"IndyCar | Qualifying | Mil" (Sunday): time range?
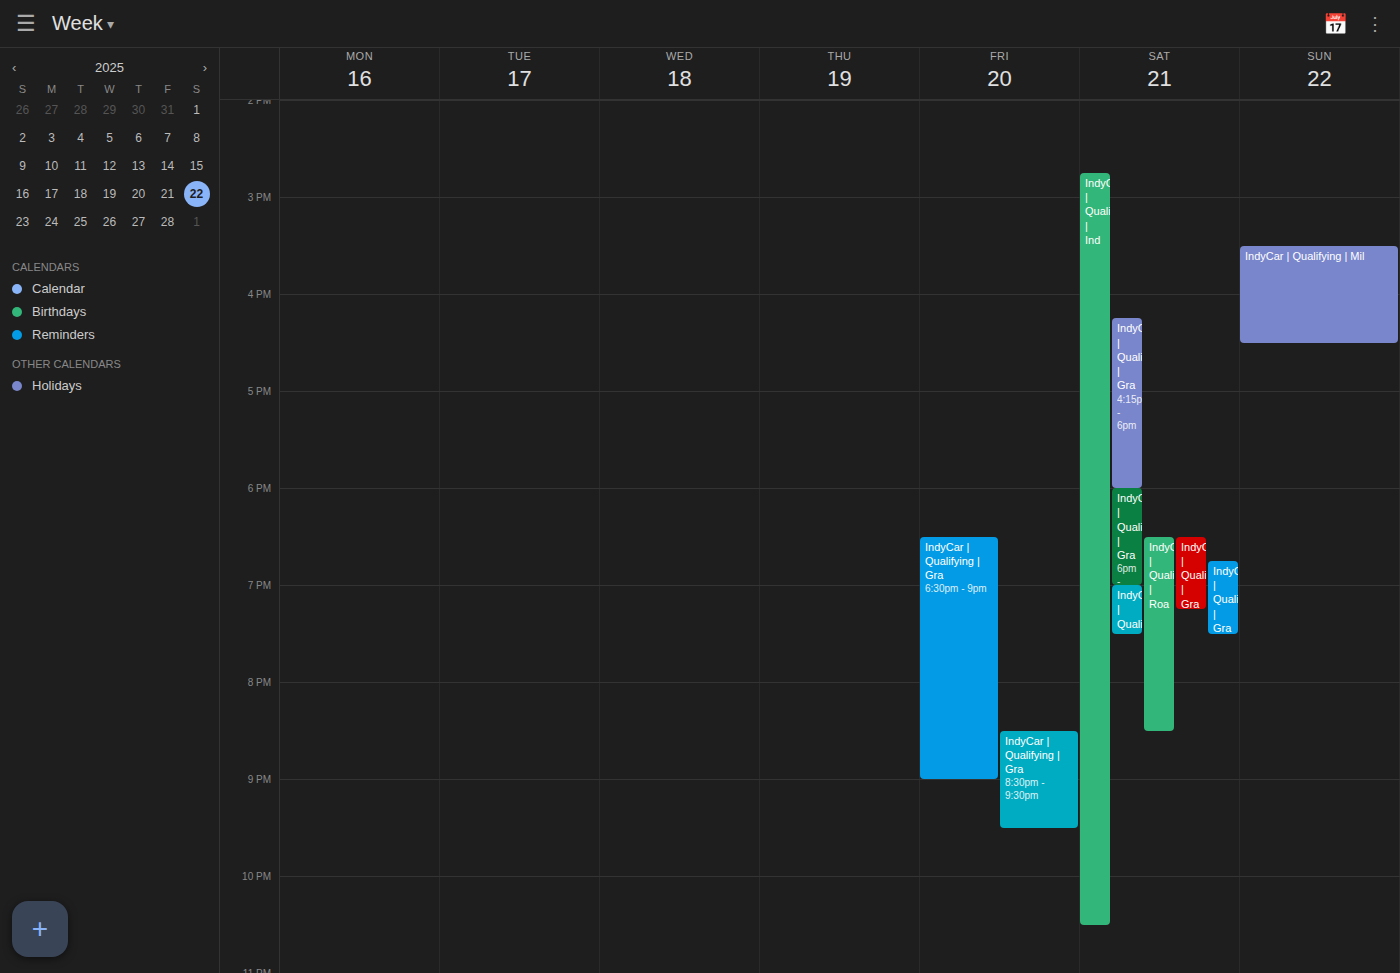
3:30 PM to 4:30 PM